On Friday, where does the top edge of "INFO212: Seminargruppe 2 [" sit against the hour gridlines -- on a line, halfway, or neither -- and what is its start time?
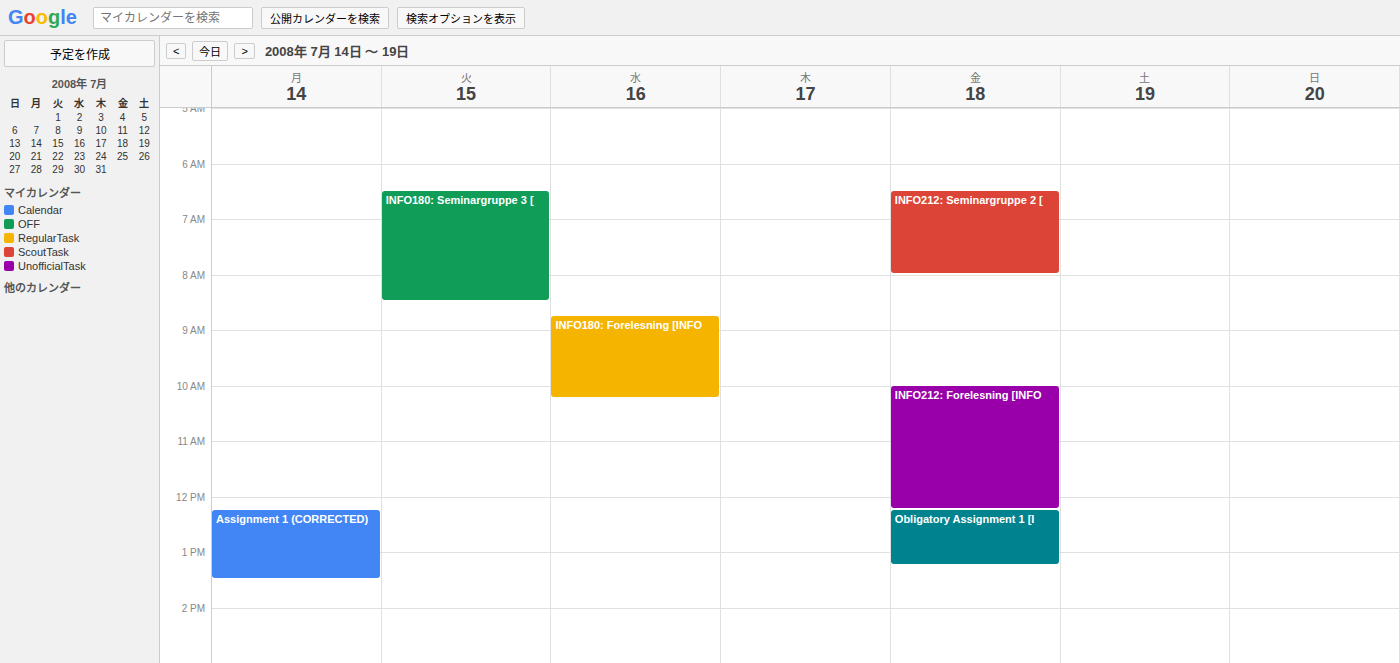
6:30 AM -- halfway between the 6 AM and 7 AM lines.